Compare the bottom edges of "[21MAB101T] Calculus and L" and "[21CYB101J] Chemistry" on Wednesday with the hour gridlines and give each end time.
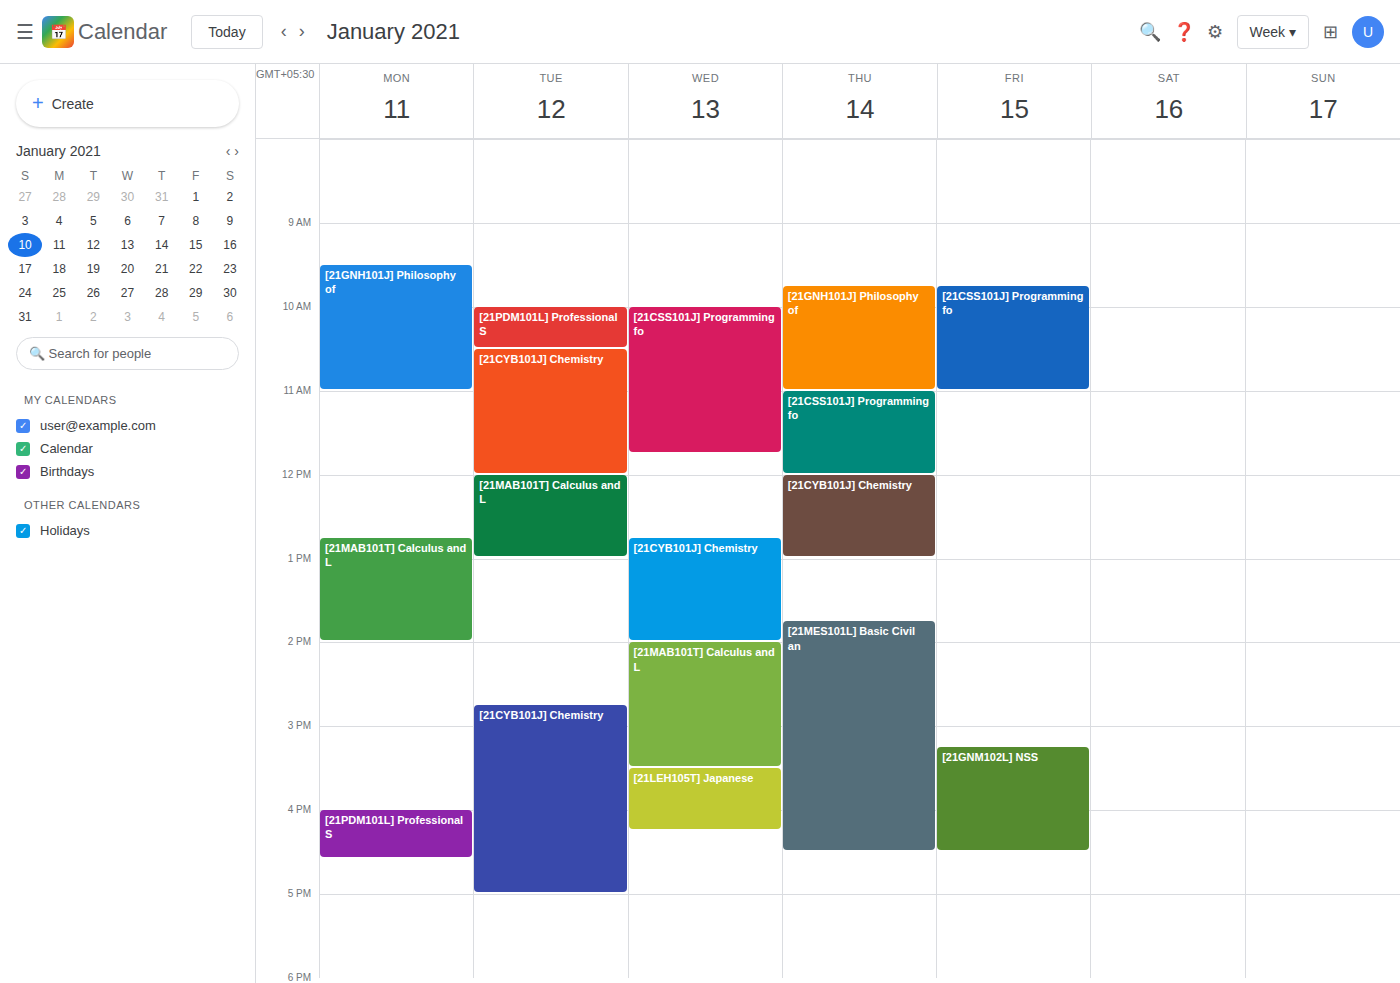
"[21MAB101T] Calculus and L": 3:30 PM, halfway between the 3 PM and 4 PM lines. "[21CYB101J] Chemistry": 2:00 PM, exactly on the 2 PM line.